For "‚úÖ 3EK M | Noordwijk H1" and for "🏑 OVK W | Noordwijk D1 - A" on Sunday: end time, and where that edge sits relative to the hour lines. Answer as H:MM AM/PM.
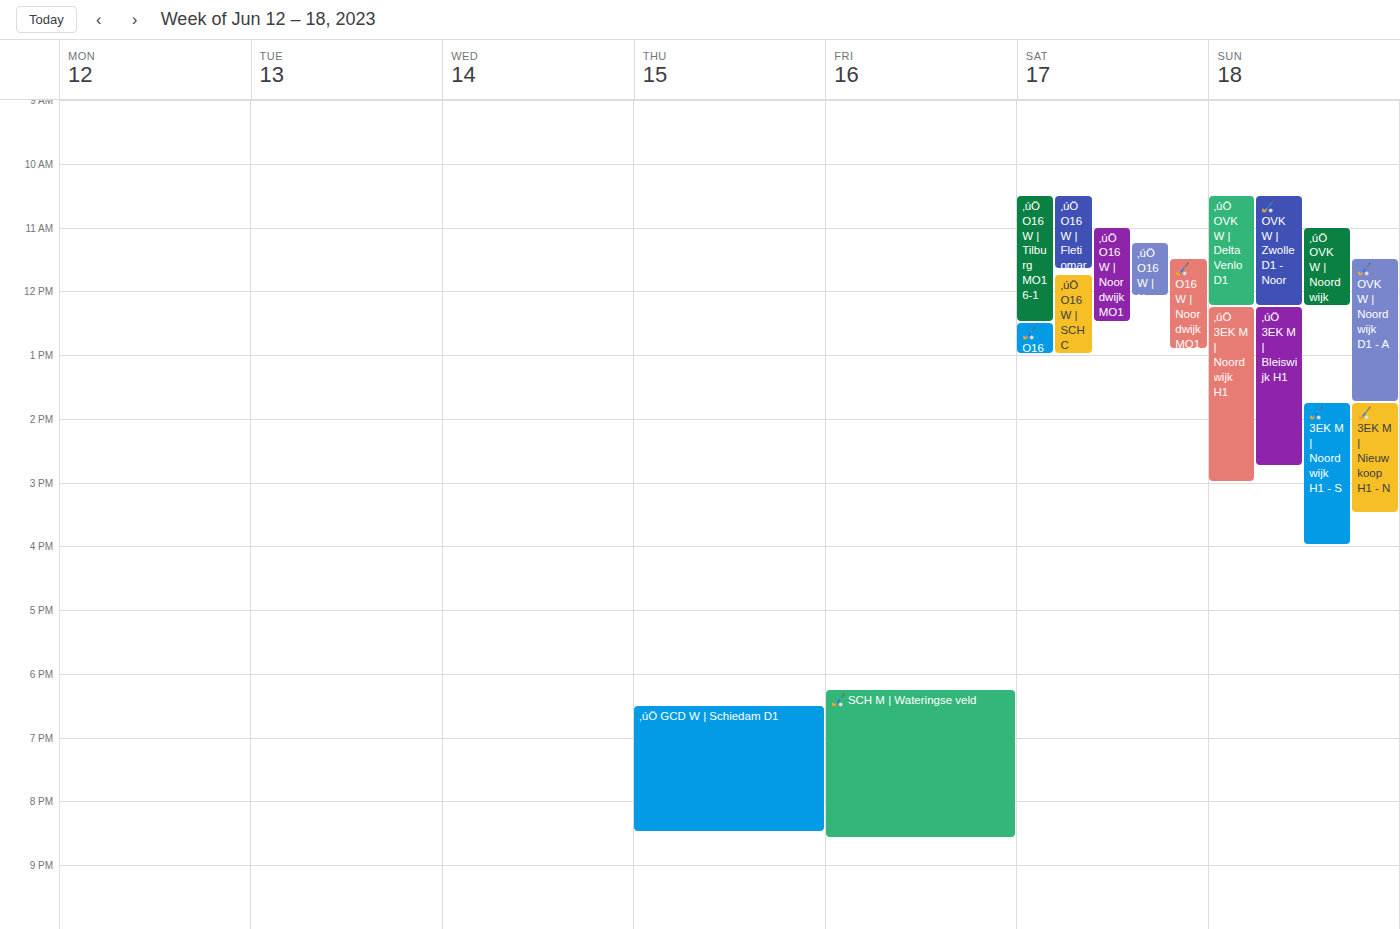
"‚úÖ 3EK M | Noordwijk H1": 3:00 PM, exactly on the 3 PM line. "🏑 OVK W | Noordwijk D1 - A": 1:45 PM, neither: three quarters of the way from the 1 PM line to the 2 PM line.